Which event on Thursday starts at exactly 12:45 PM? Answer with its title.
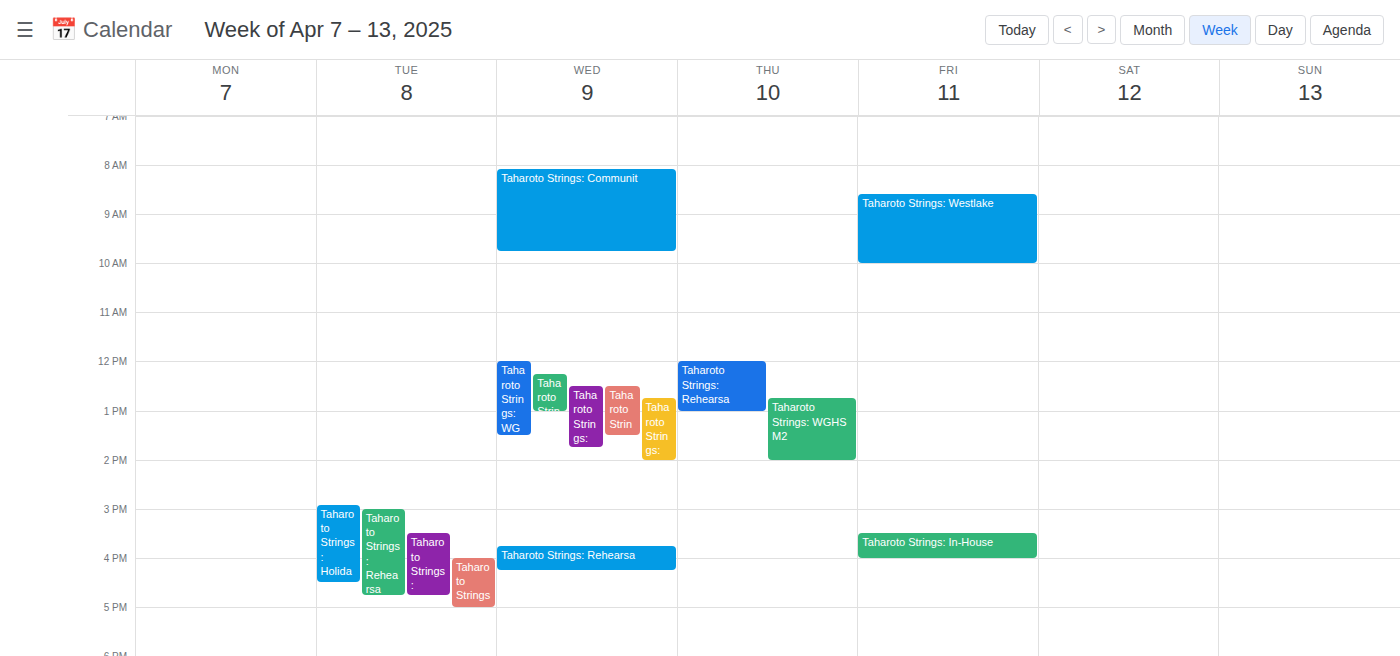
"Taharoto Strings: WGHS M2"